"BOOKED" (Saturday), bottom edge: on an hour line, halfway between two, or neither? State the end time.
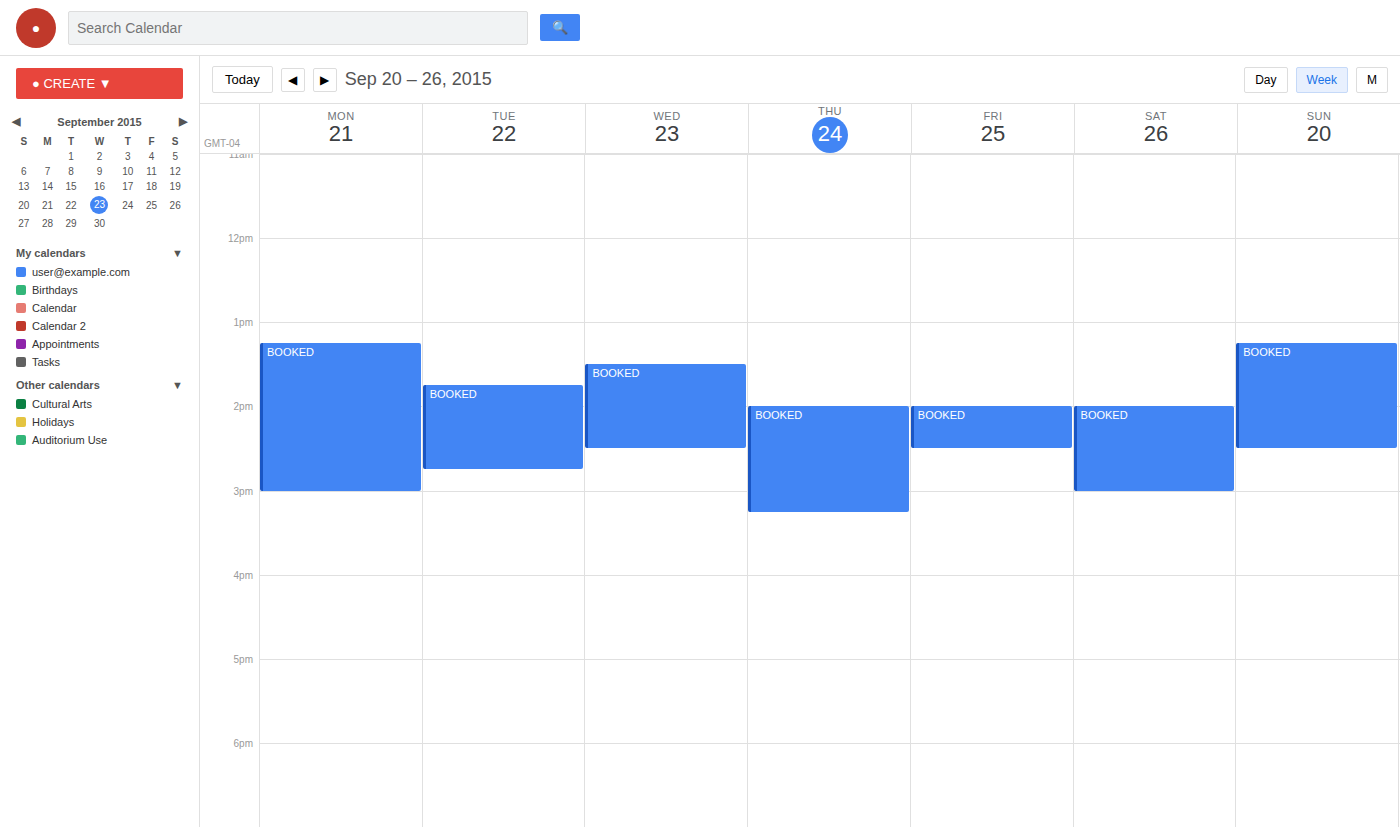
3:00 PM -- exactly on the 3 PM line.